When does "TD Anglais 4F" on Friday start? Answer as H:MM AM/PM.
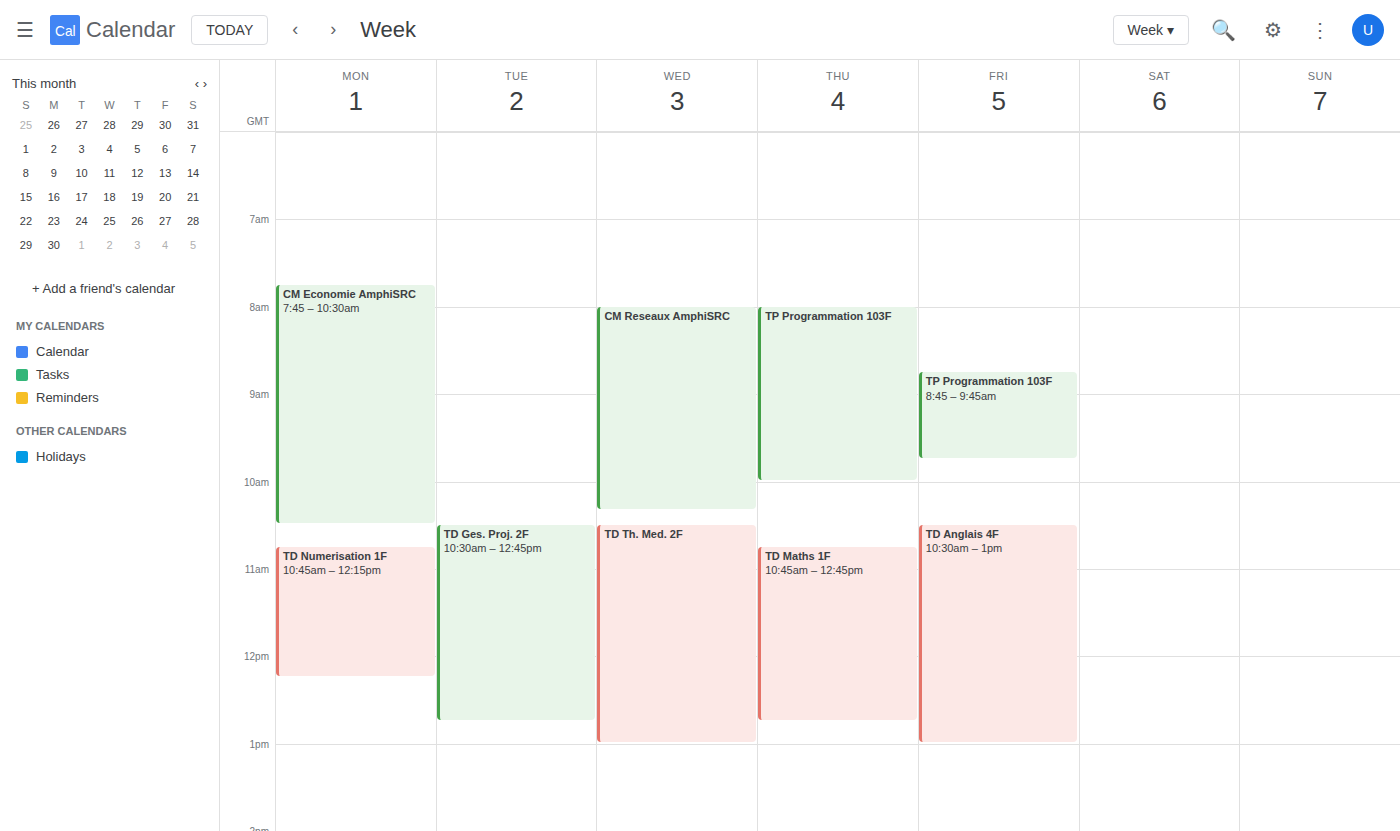
10:30 AM